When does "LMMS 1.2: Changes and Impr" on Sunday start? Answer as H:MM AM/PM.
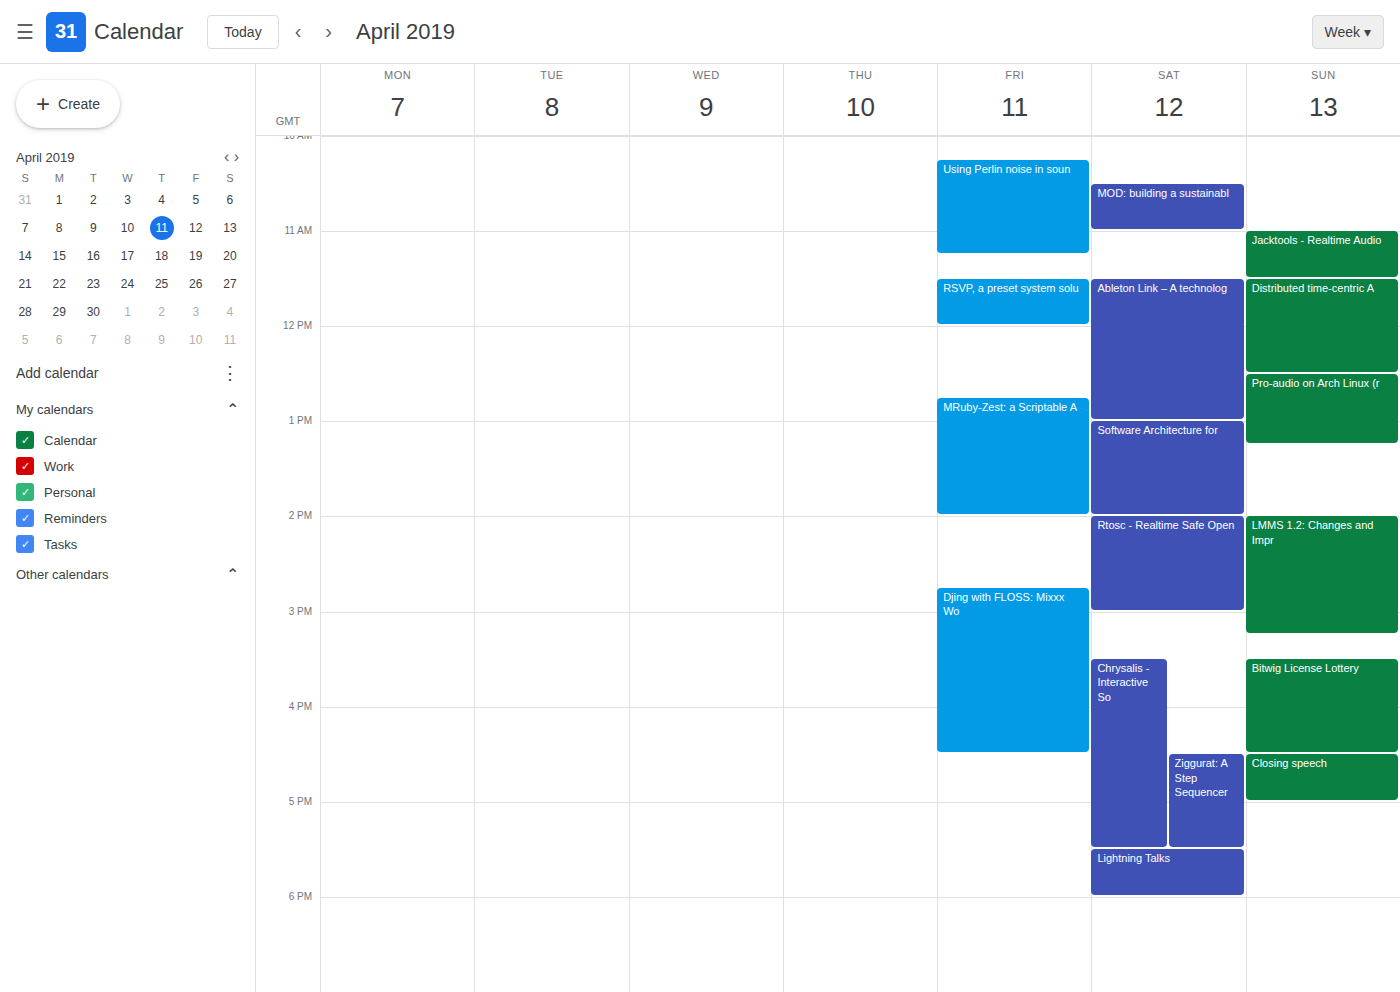
2:00 PM